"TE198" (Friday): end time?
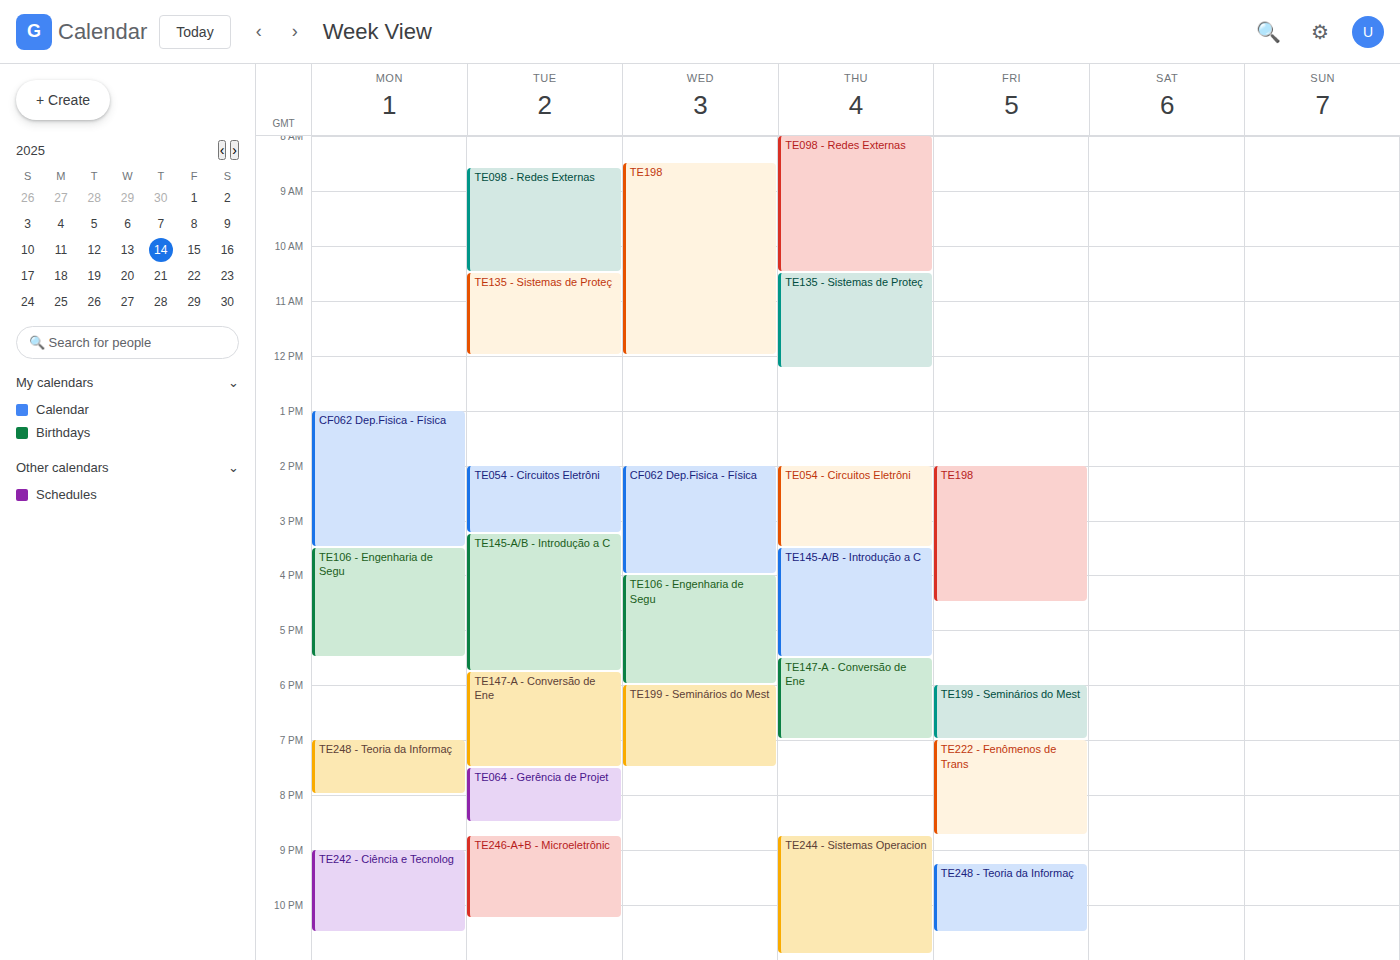
4:30 PM